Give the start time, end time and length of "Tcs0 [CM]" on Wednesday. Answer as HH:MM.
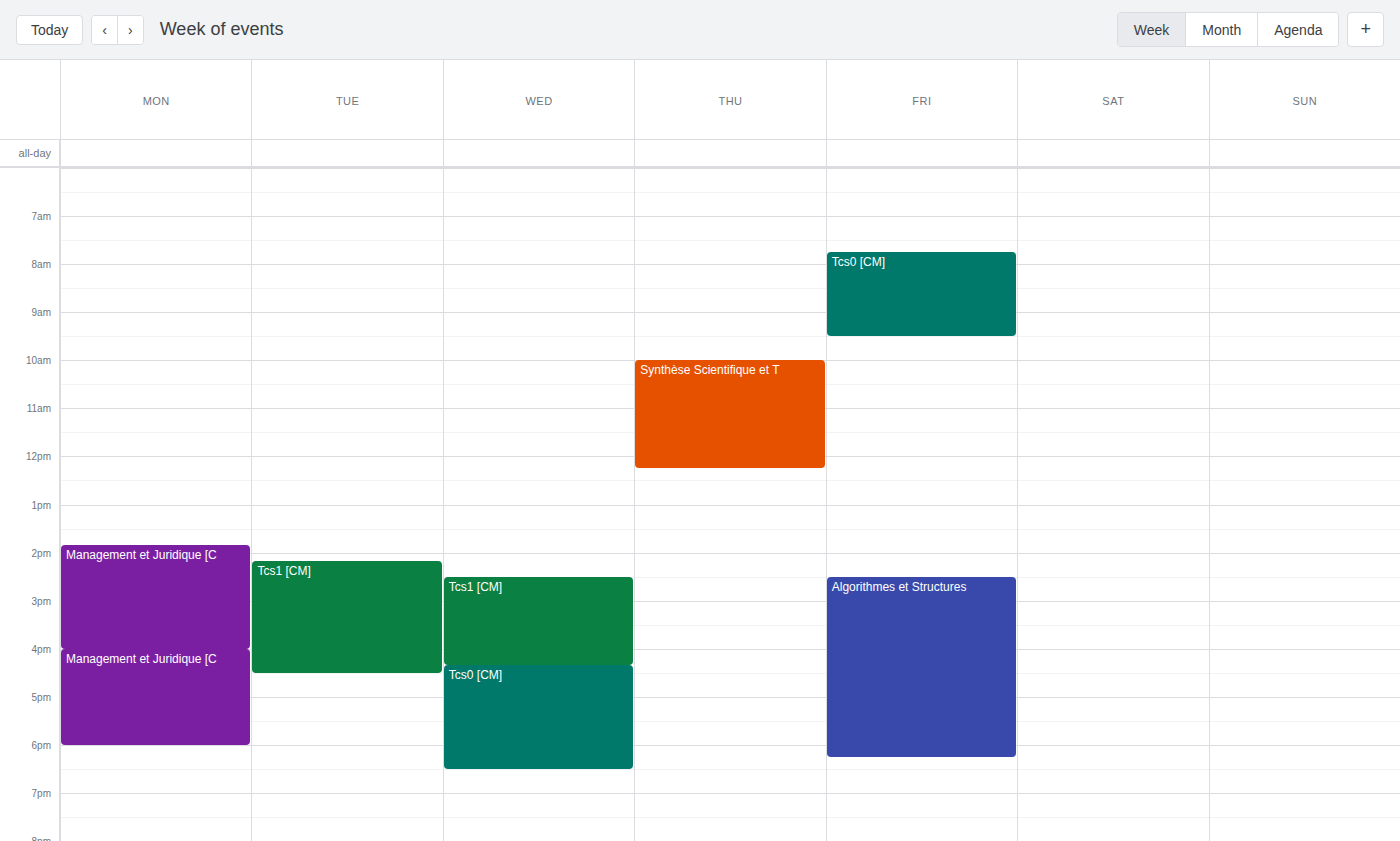
16:20 to 18:30, 2 hours 10 minutes